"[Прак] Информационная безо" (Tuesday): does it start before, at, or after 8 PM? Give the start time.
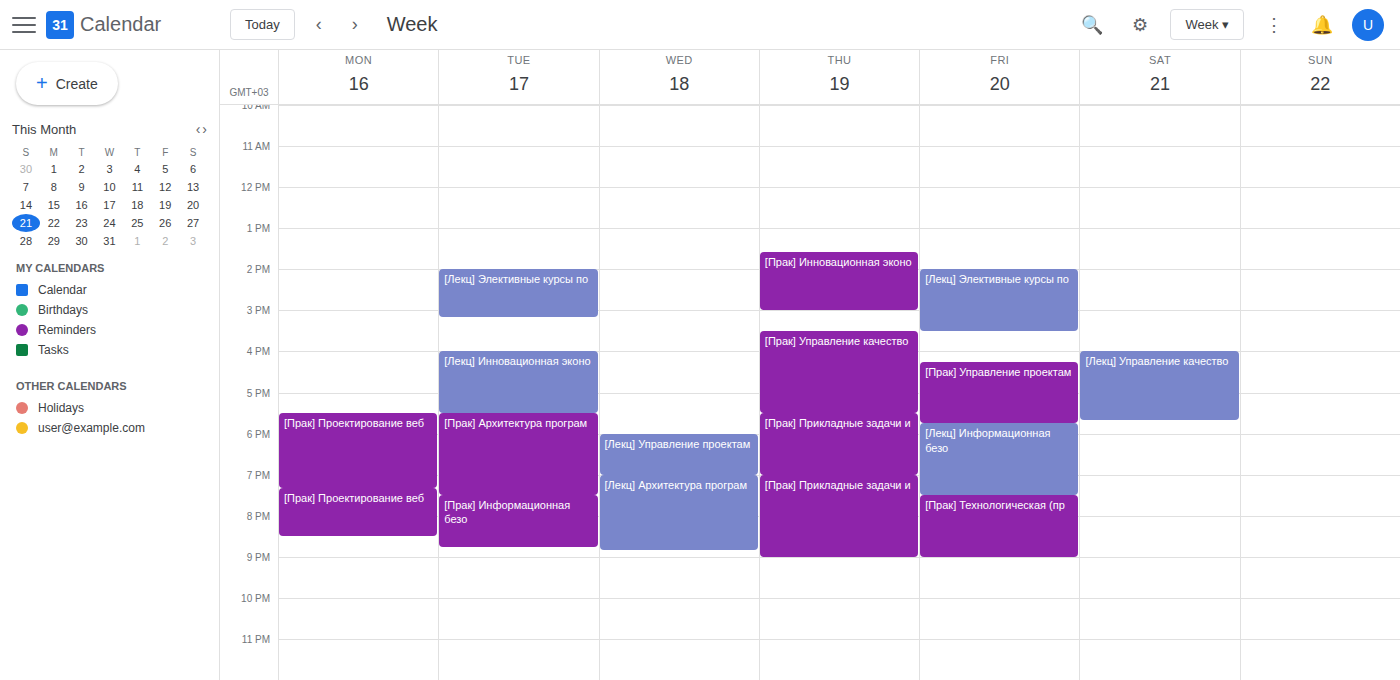
7:30 PM -- before 8 PM, 30 minutes above the 8 PM line.